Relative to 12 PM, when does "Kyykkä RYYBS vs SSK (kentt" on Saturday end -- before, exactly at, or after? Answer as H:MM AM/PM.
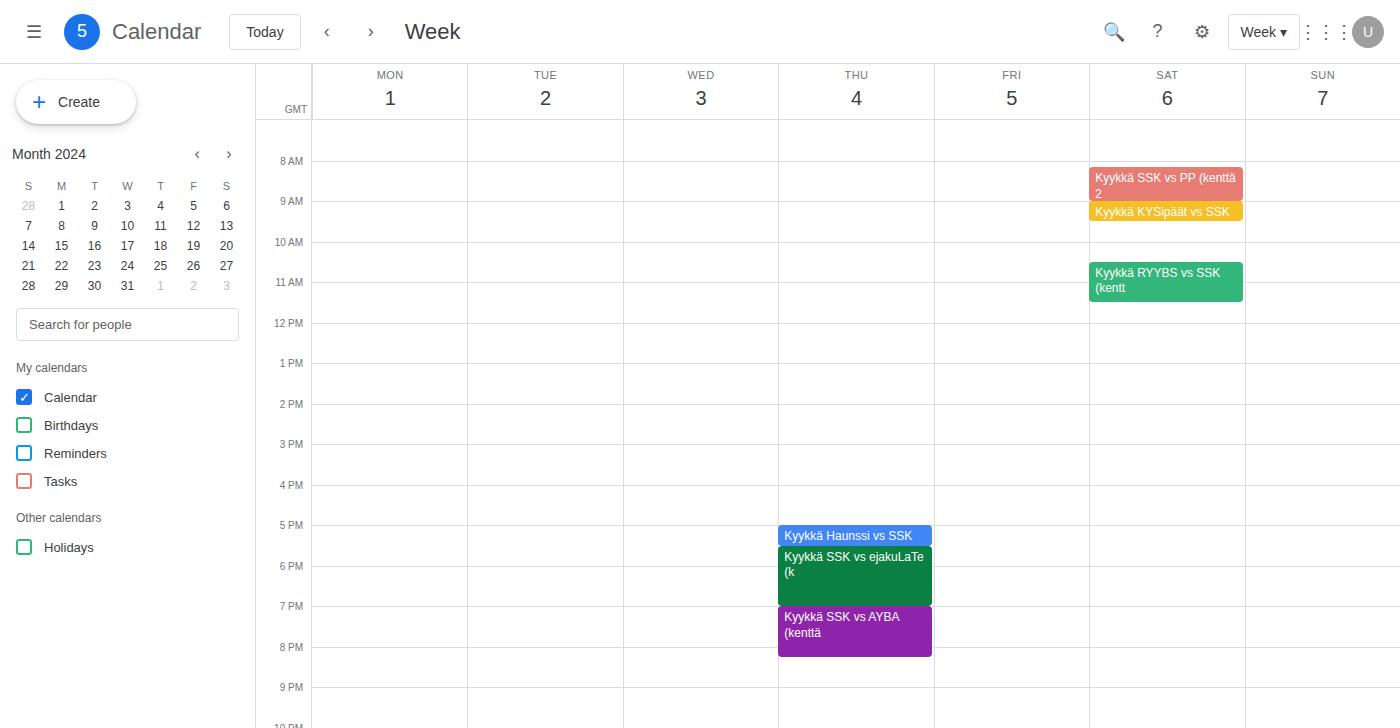
11:30 AM -- before 12 PM, 30 minutes above the 12 PM line.